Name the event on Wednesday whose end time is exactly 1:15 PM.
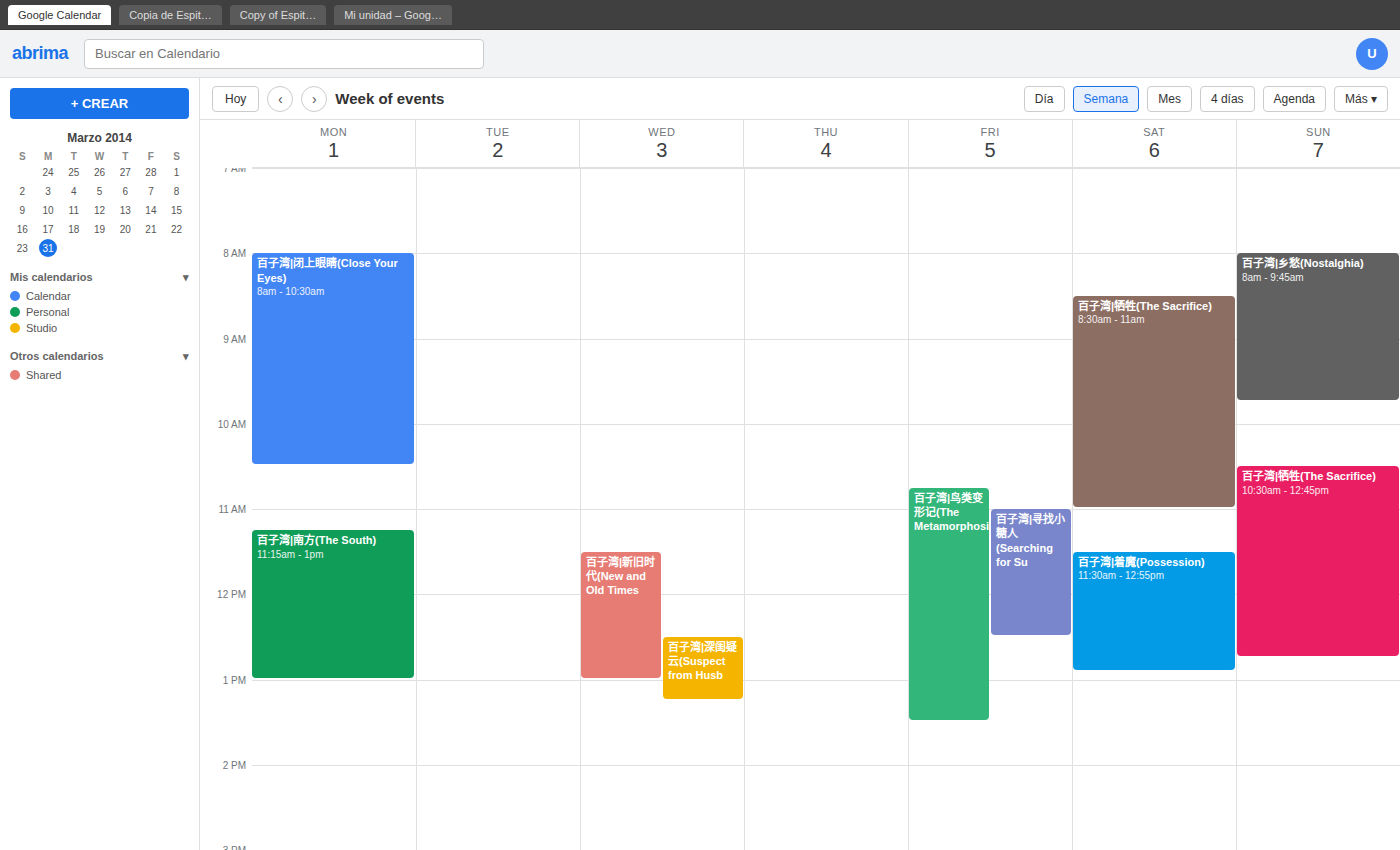
"百子湾|深闺疑云(Suspect from Husb"